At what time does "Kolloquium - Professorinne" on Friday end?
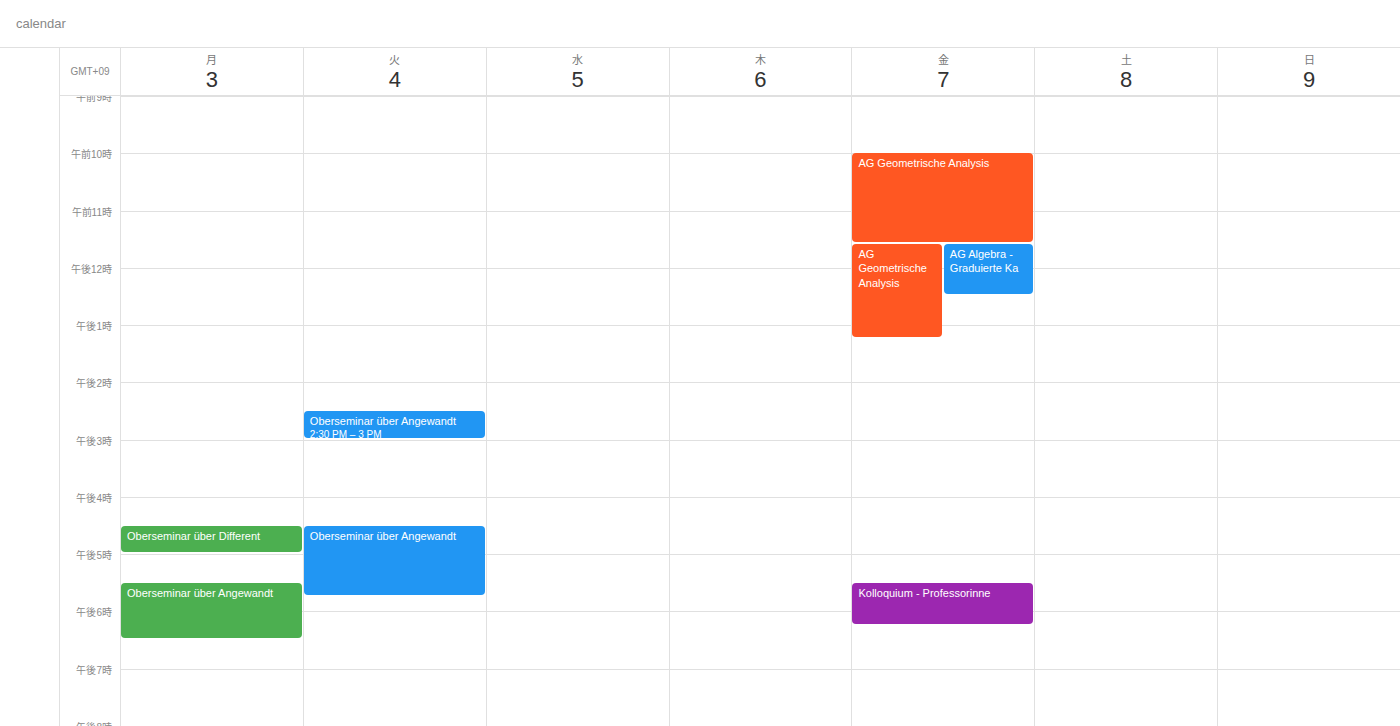
18:15